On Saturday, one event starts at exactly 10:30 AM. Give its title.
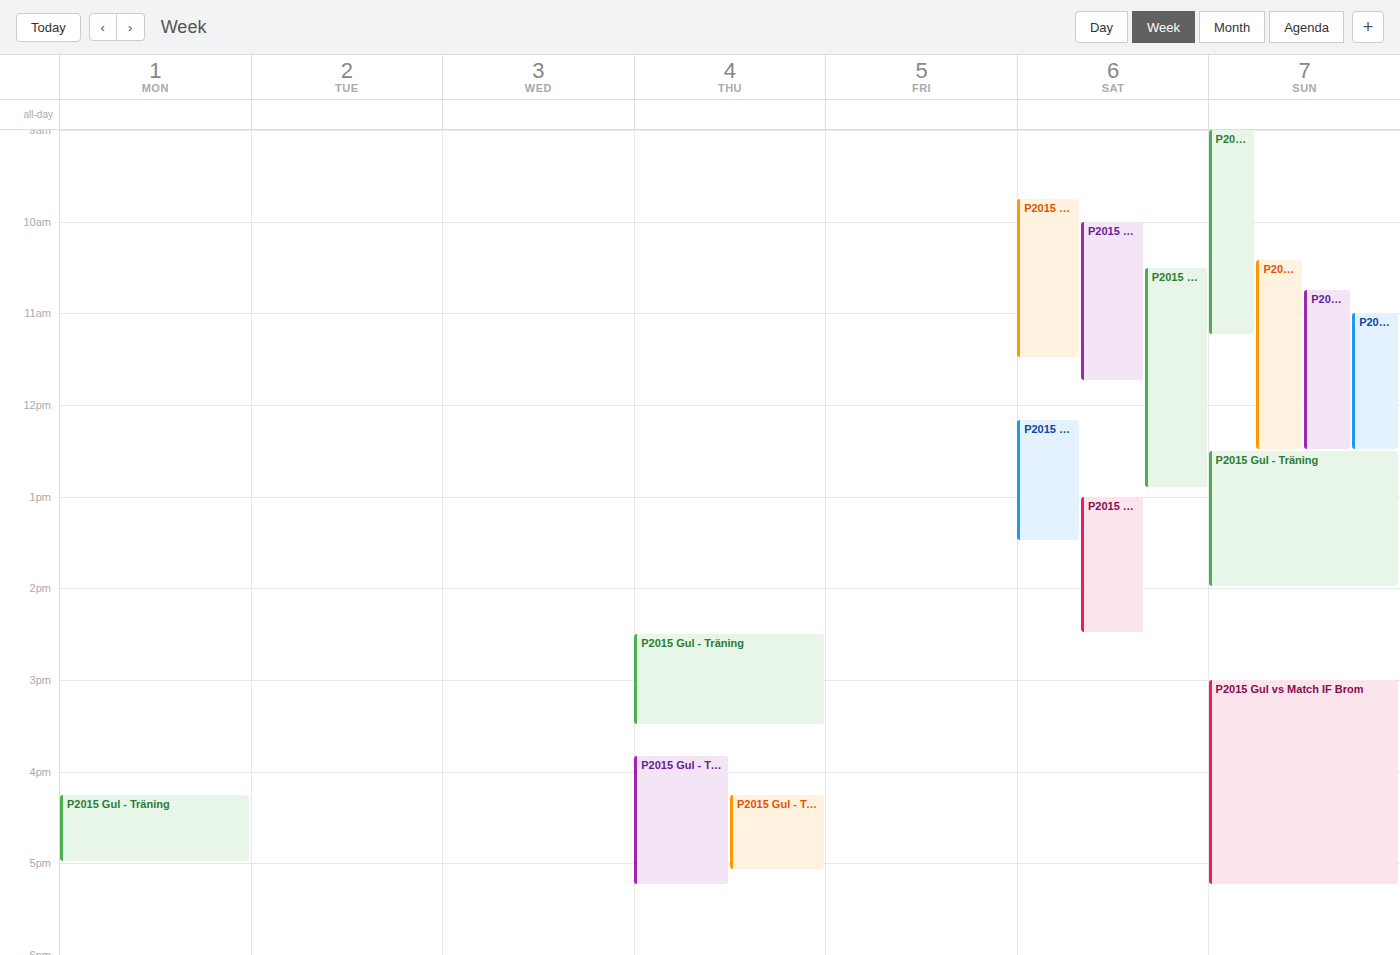
"P2015 Gul vs Råsunda IS Vi"